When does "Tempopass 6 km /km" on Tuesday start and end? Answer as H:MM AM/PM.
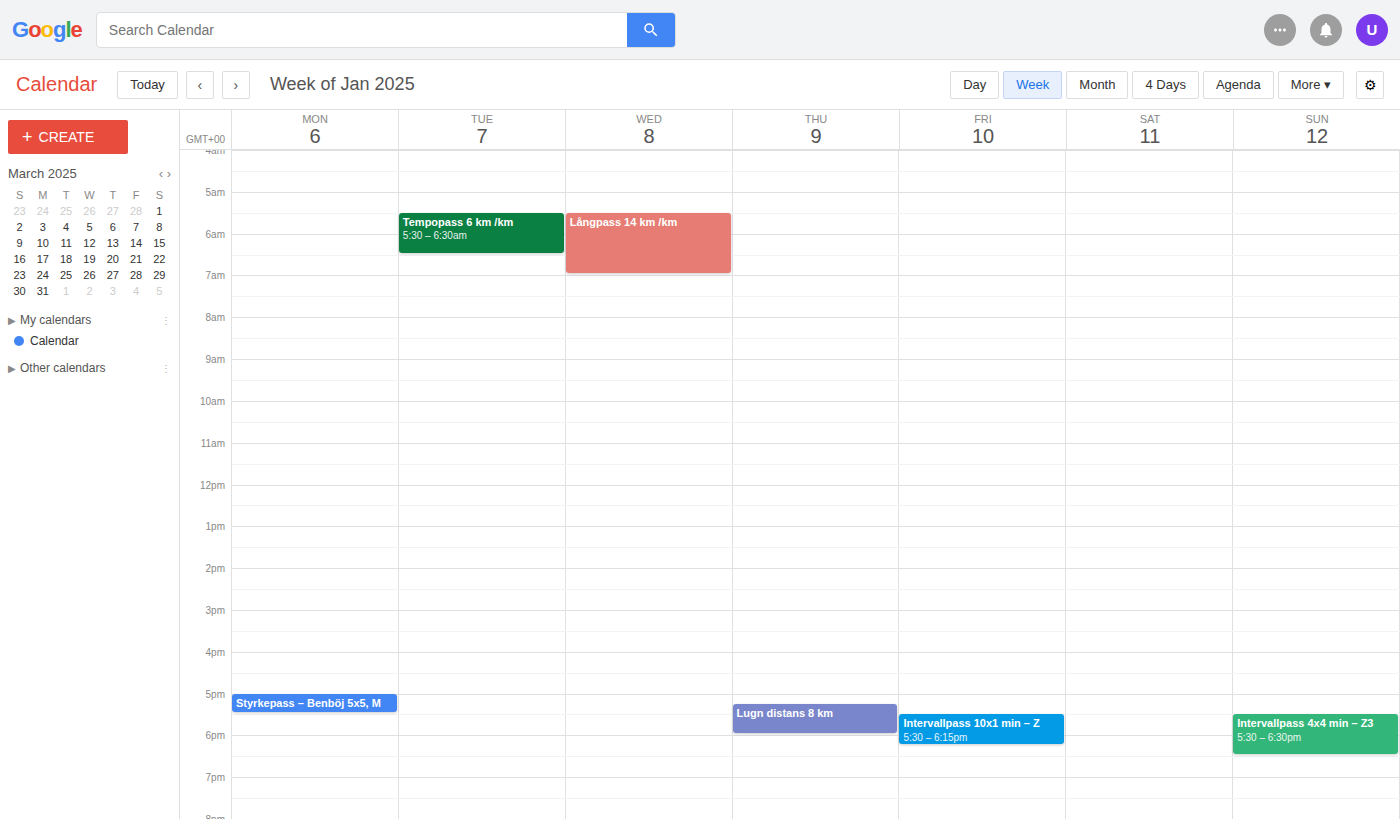
5:30 AM to 6:30 AM